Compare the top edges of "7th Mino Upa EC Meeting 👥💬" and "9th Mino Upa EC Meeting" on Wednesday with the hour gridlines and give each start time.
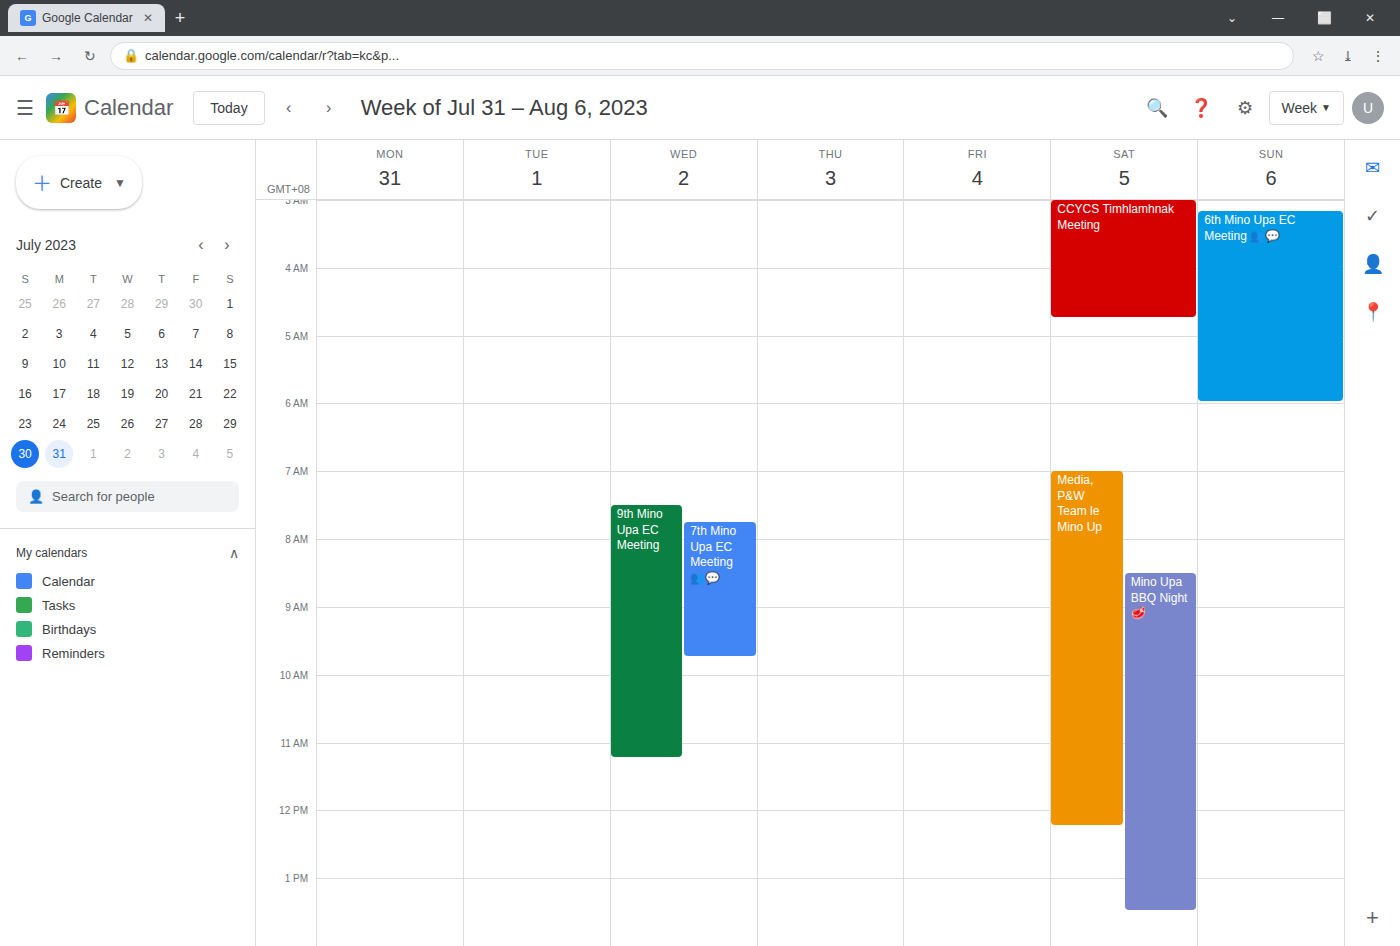
"7th Mino Upa EC Meeting 👥💬": 7:45 AM, neither: three quarters of the way from the 7 AM line to the 8 AM line. "9th Mino Upa EC Meeting": 7:30 AM, halfway between the 7 AM and 8 AM lines.